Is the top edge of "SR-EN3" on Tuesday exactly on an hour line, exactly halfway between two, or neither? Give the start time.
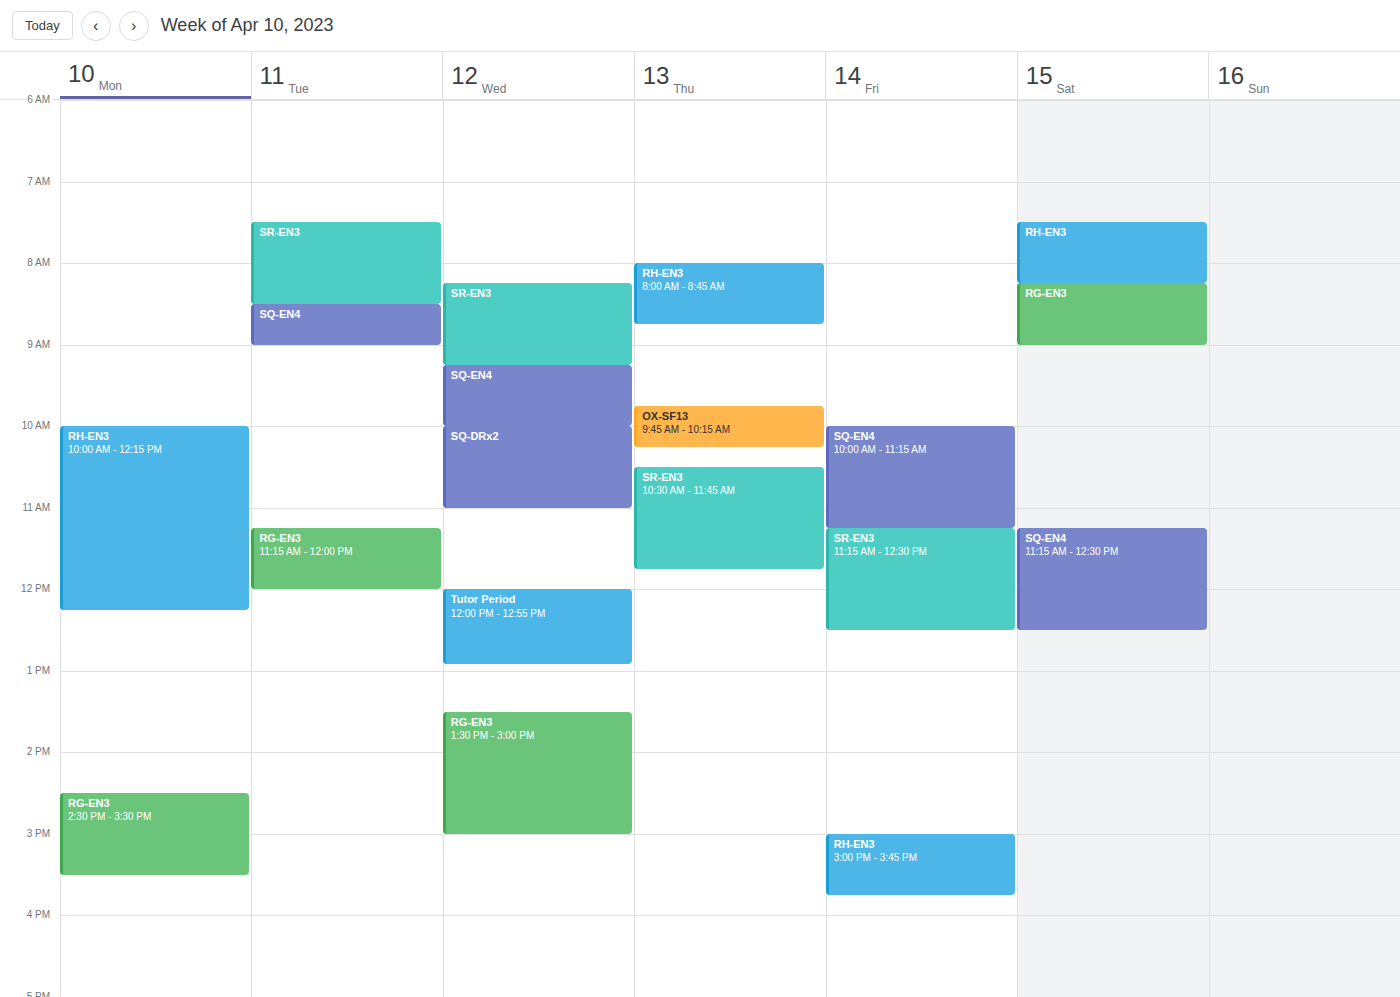
7:30 AM -- halfway between the 7 AM and 8 AM lines.